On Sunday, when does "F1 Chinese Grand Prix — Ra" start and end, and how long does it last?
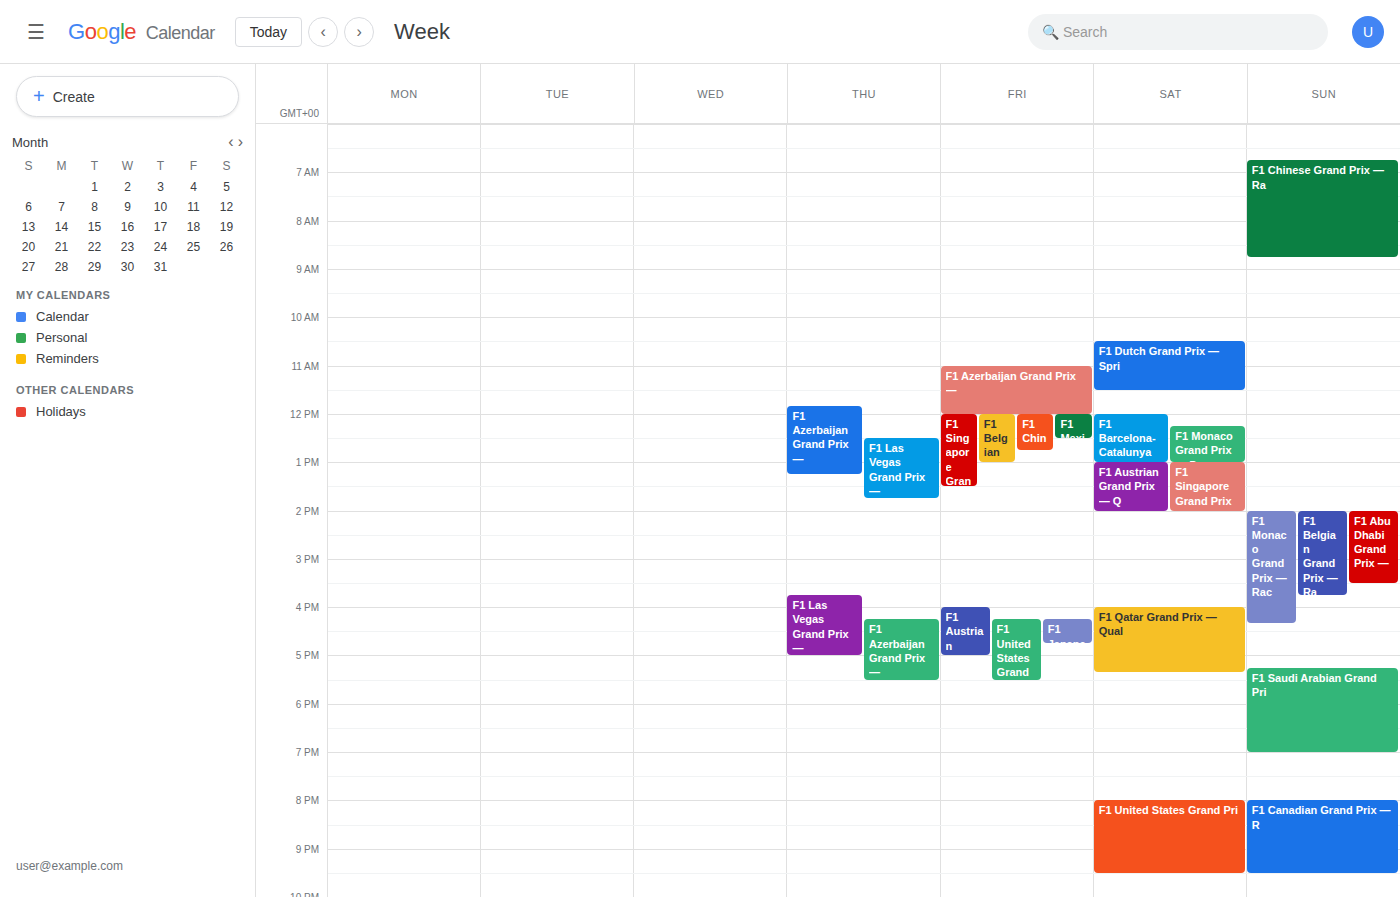
6:45 AM to 8:45 AM, 2 hours